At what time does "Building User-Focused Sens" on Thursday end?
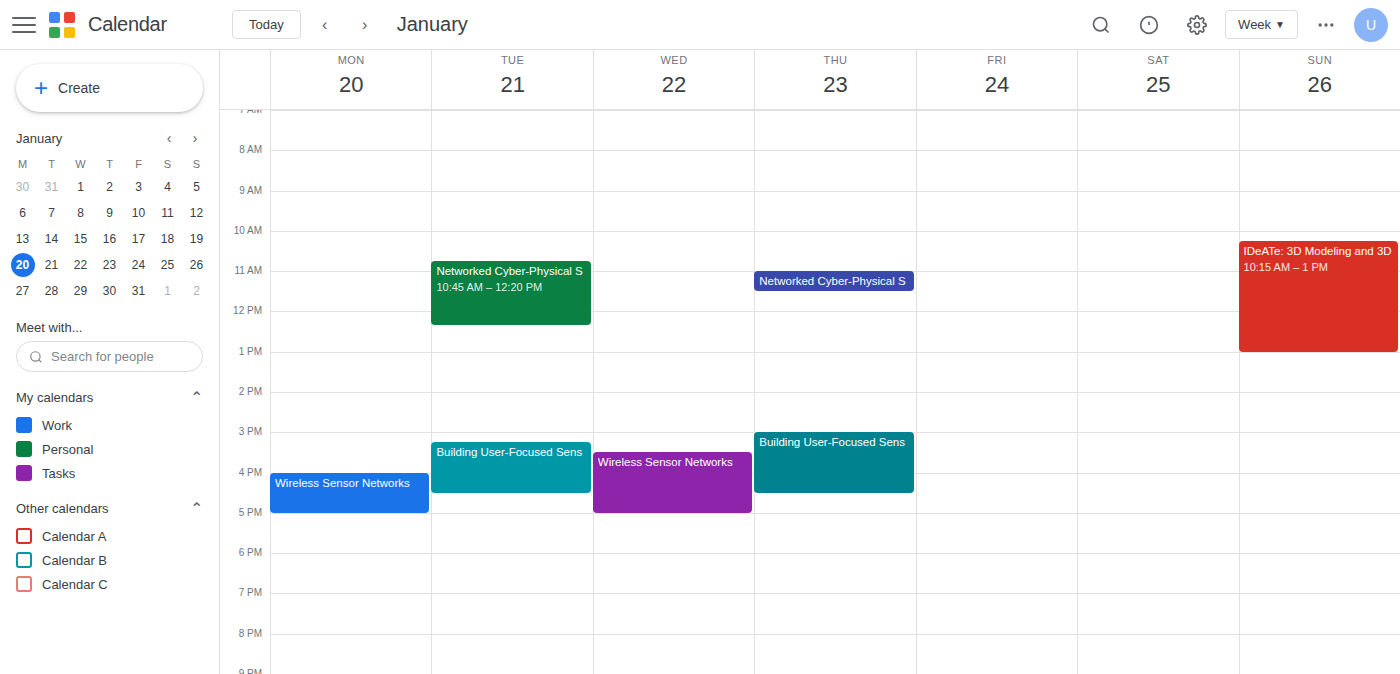
4:30 PM